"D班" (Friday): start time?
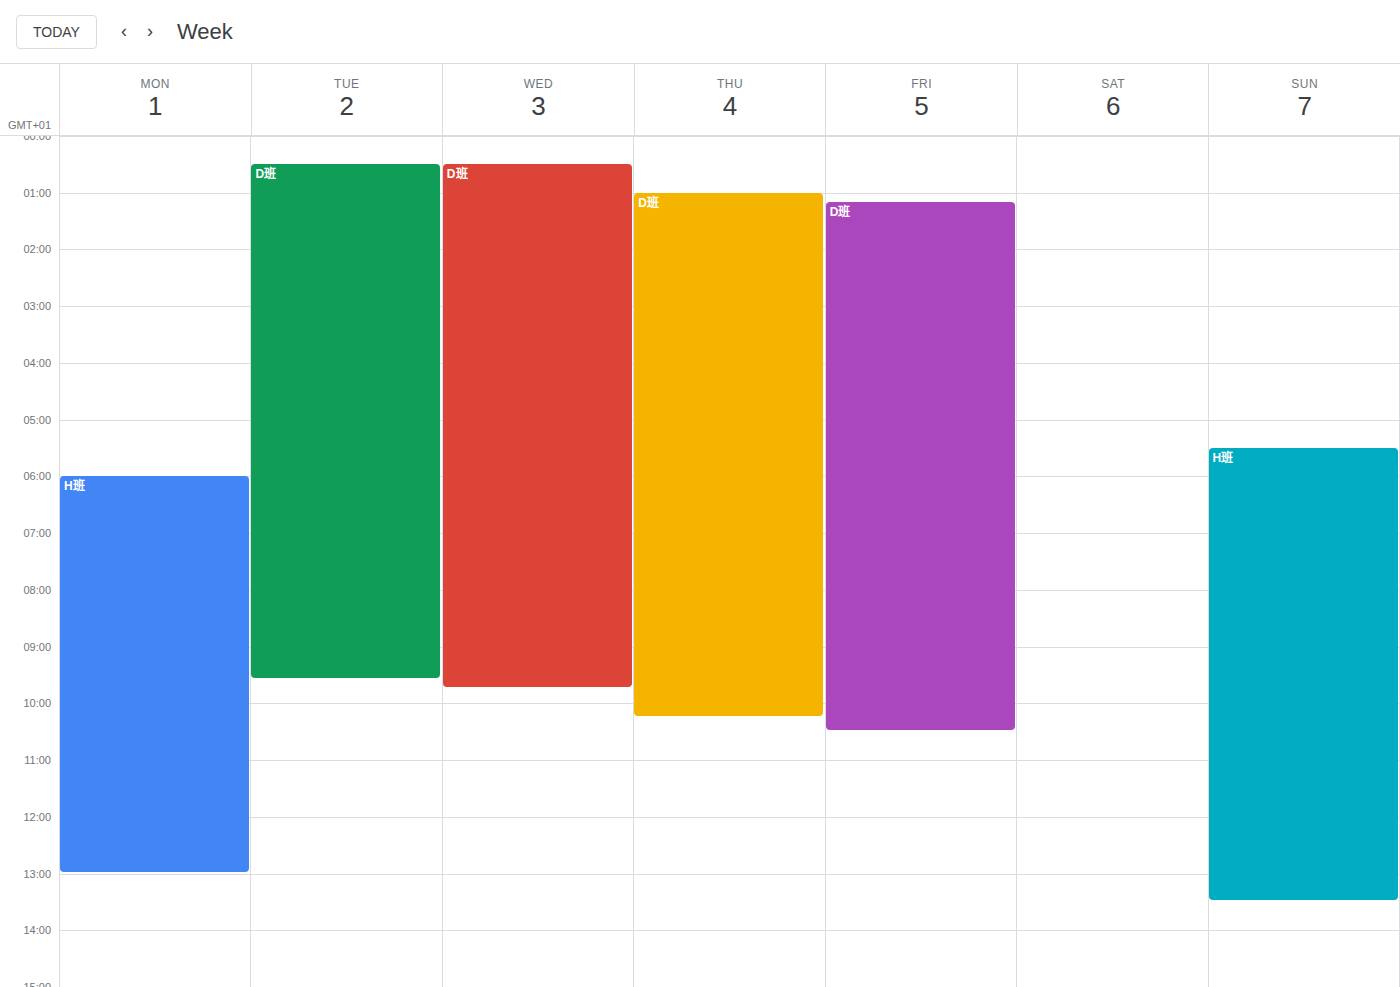
1:10 AM